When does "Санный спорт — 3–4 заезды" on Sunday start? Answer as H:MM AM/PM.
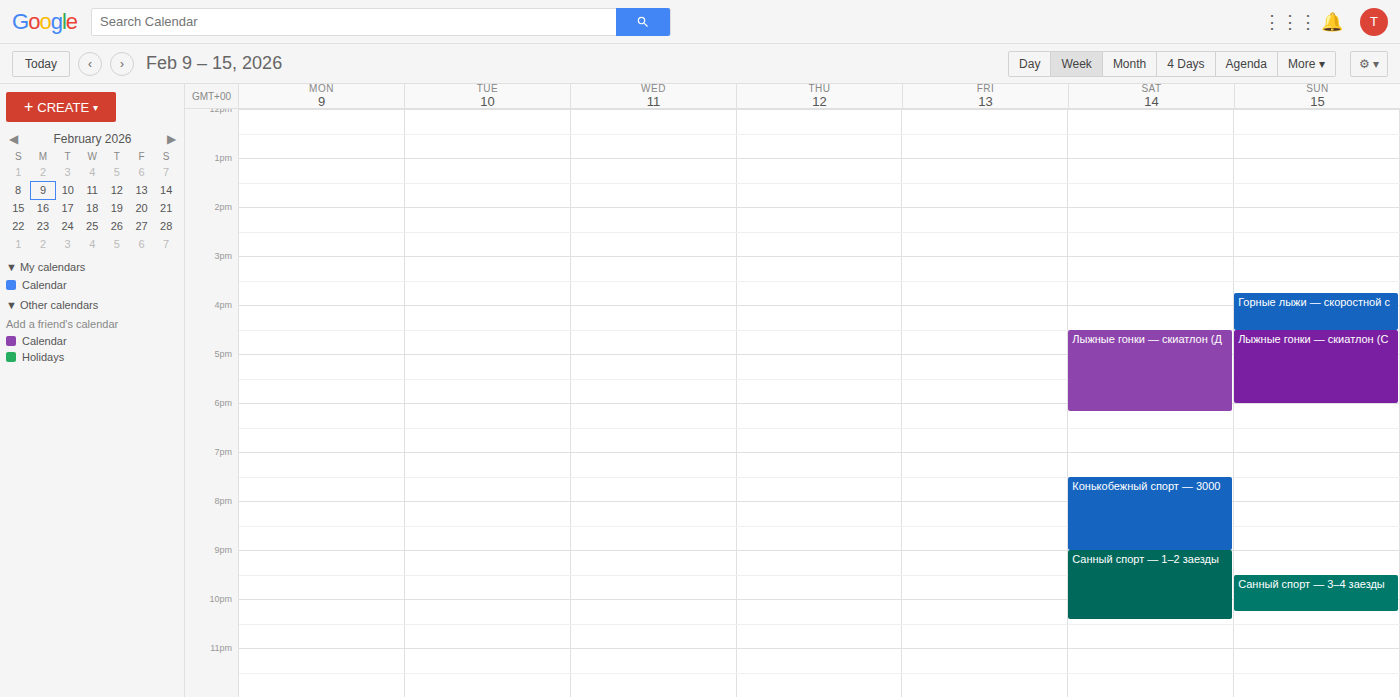
9:30 PM